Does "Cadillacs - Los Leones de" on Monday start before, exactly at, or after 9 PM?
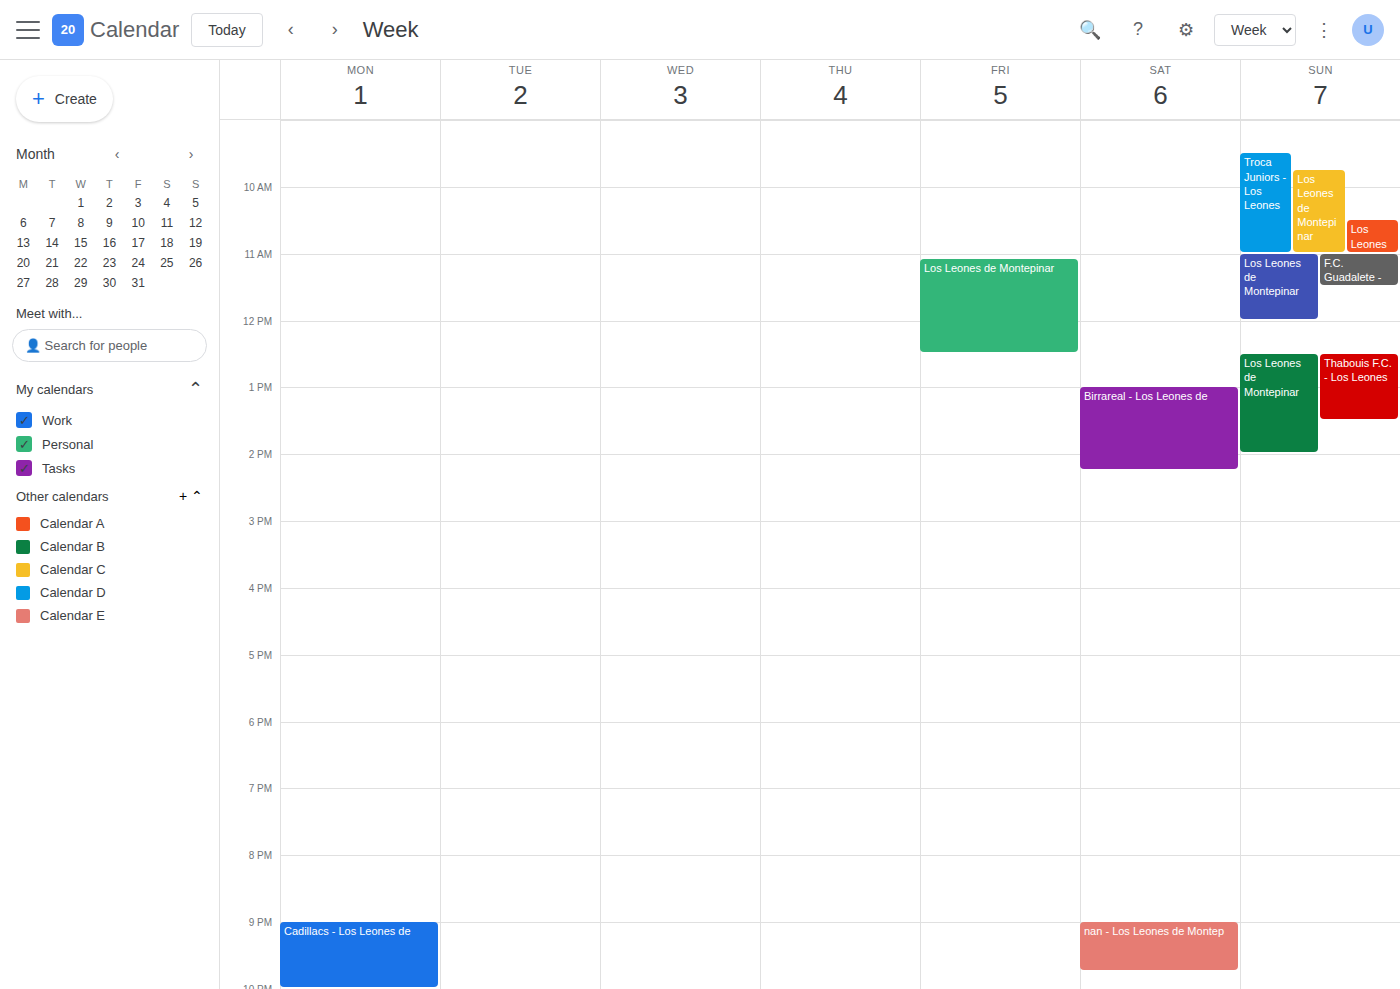
9:00 PM -- exactly at 9 PM, on the 9 PM line.